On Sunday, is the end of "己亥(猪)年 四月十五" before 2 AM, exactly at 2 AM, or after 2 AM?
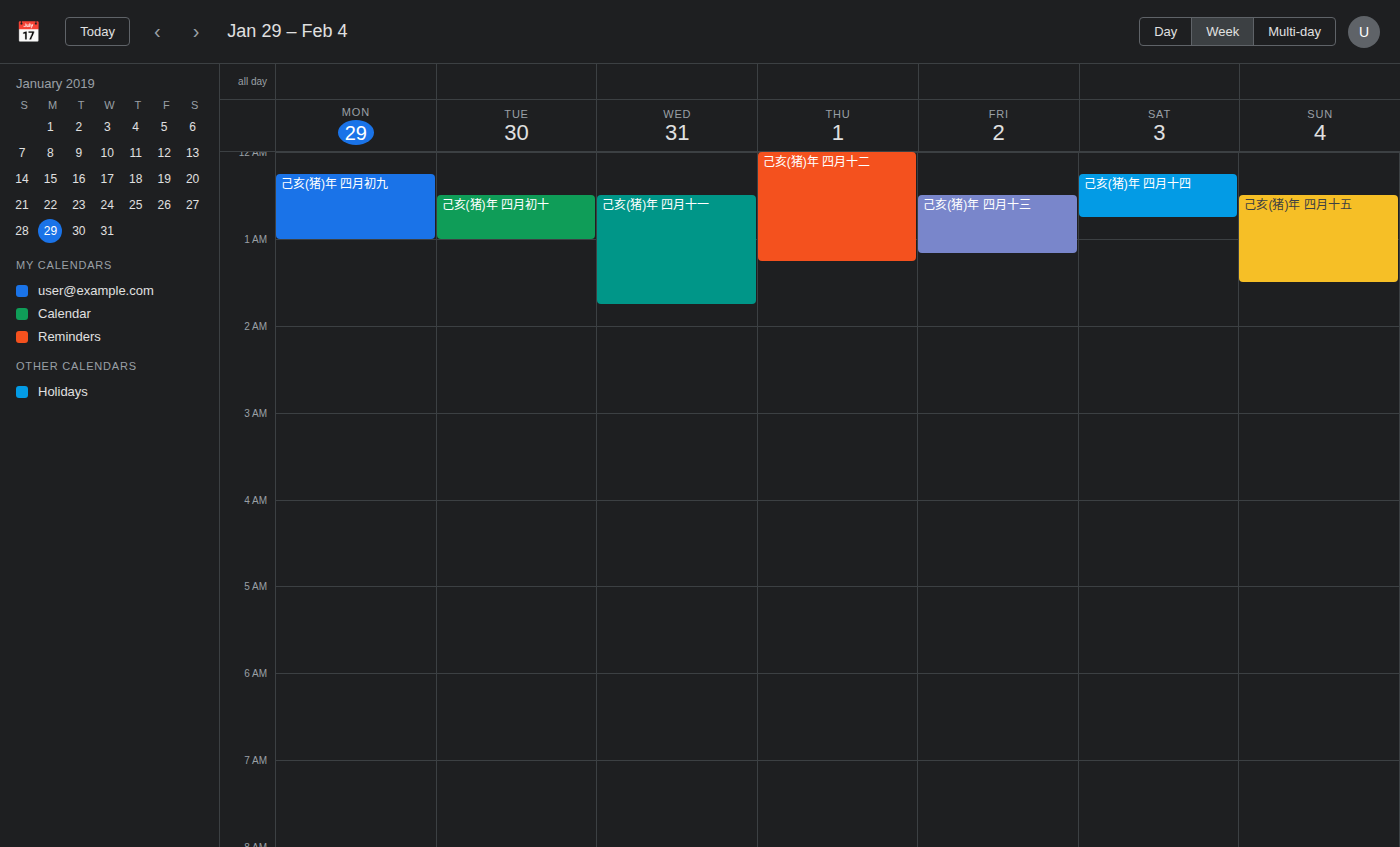
1:30 AM -- before 2 AM, 30 minutes above the 2 AM line.